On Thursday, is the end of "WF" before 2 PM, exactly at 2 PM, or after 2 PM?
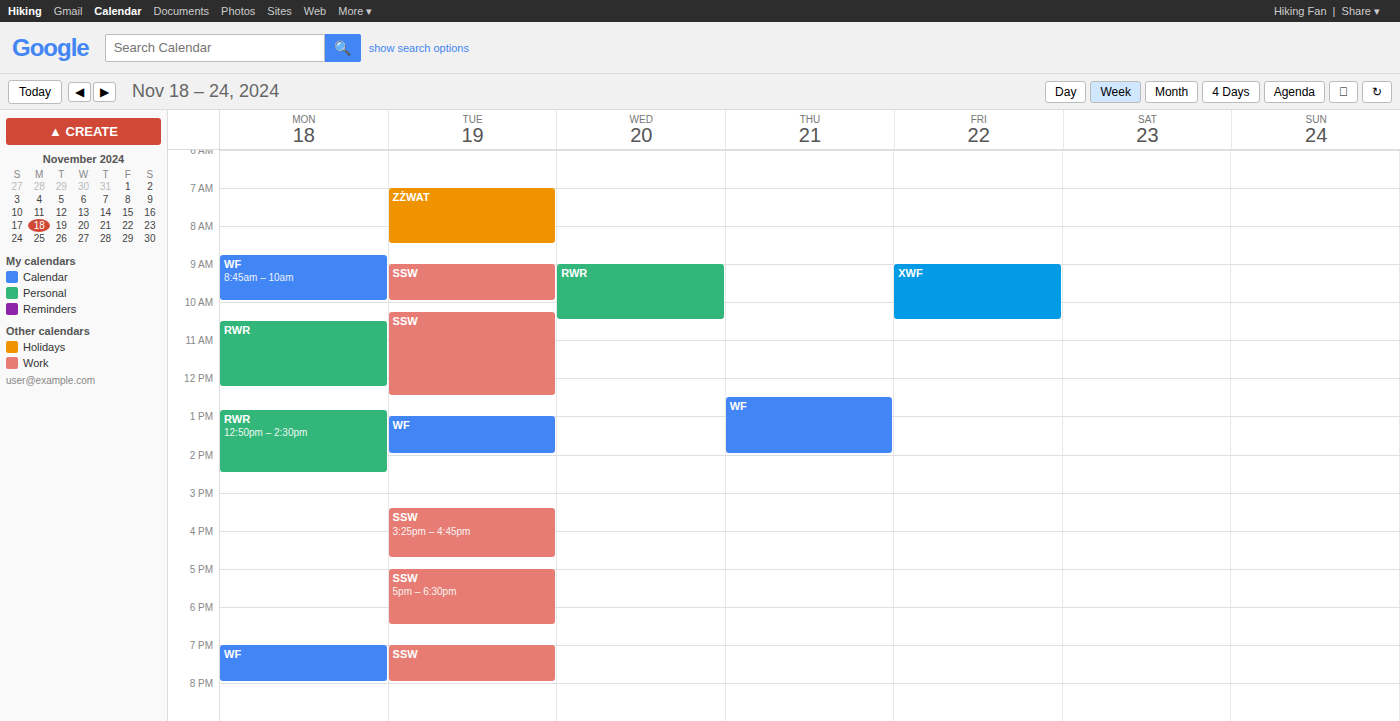
2:00 PM -- exactly at 2 PM, on the 2 PM line.